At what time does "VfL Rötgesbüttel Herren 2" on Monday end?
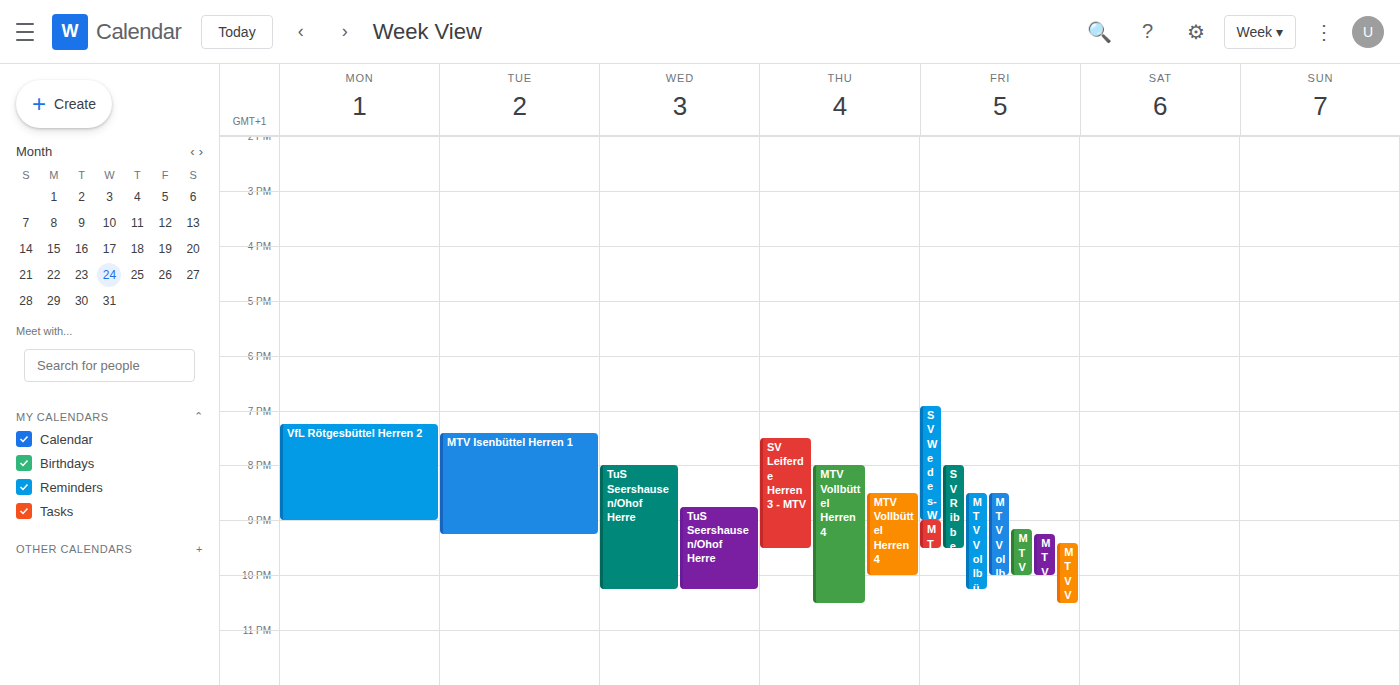
21:00